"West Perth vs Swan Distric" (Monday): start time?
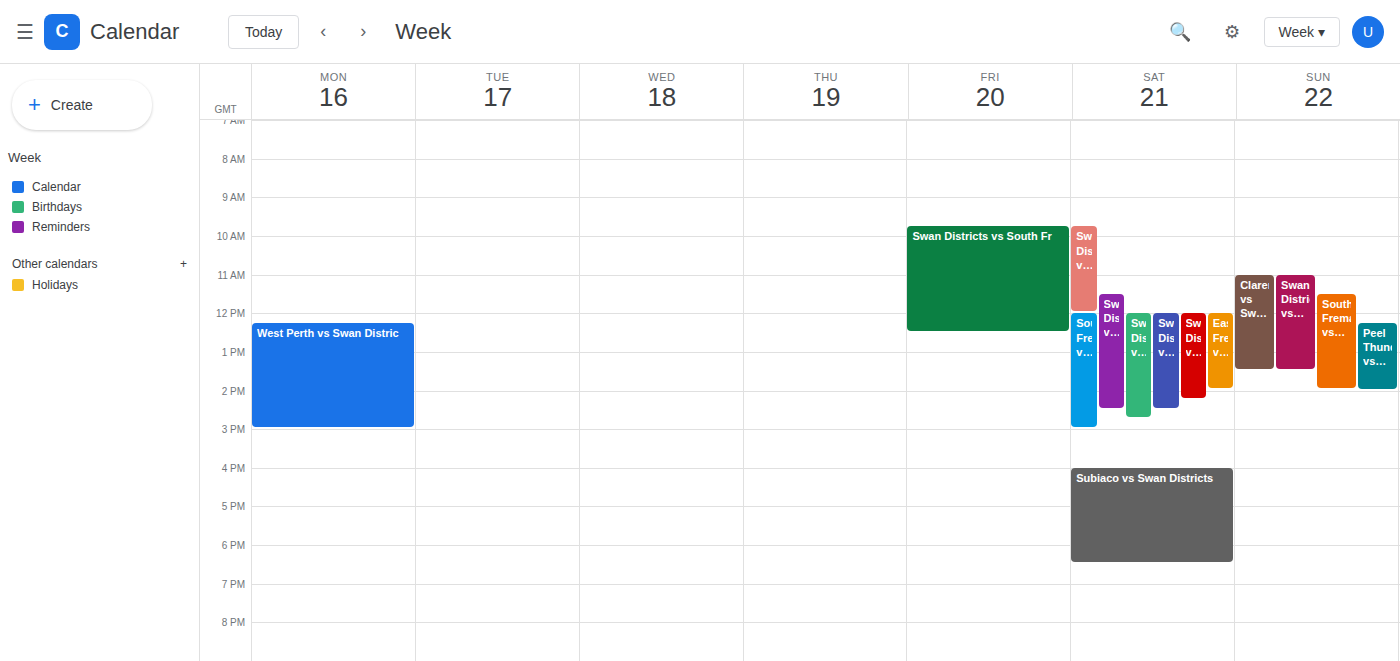
12:15 PM